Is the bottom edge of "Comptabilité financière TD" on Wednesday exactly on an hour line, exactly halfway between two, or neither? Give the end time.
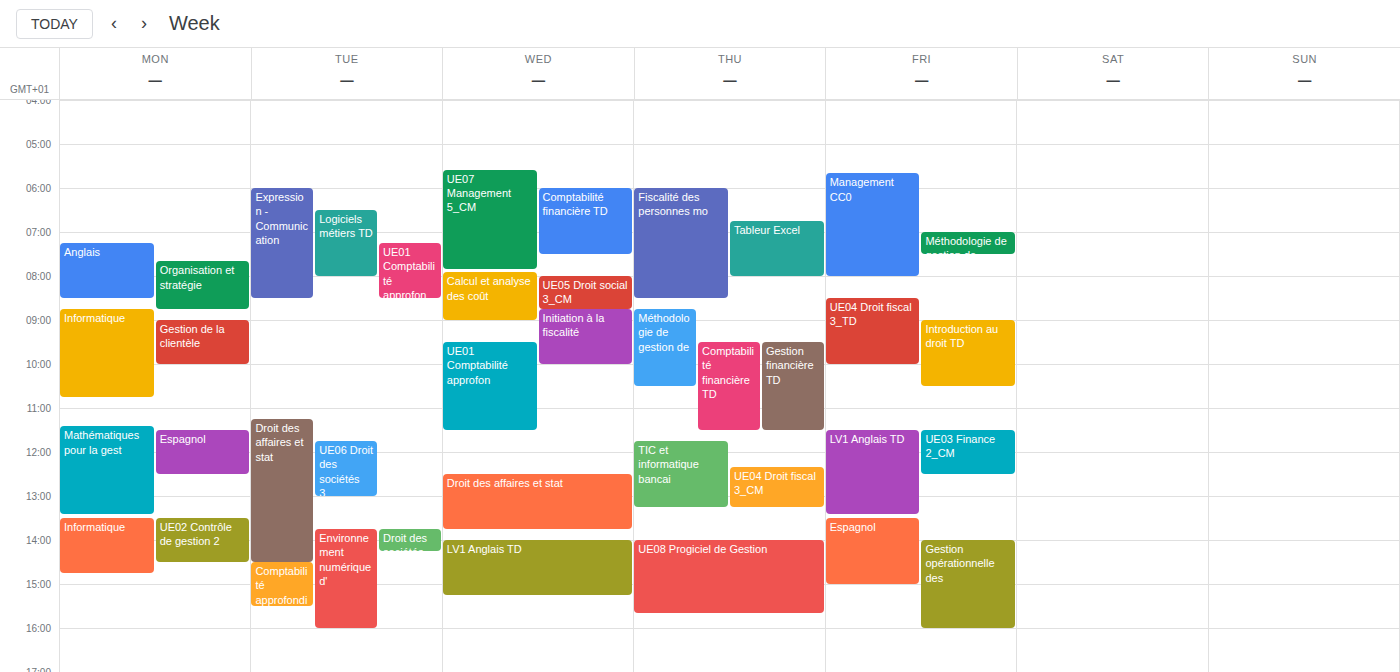
7:30 AM -- halfway between the 7 AM and 8 AM lines.